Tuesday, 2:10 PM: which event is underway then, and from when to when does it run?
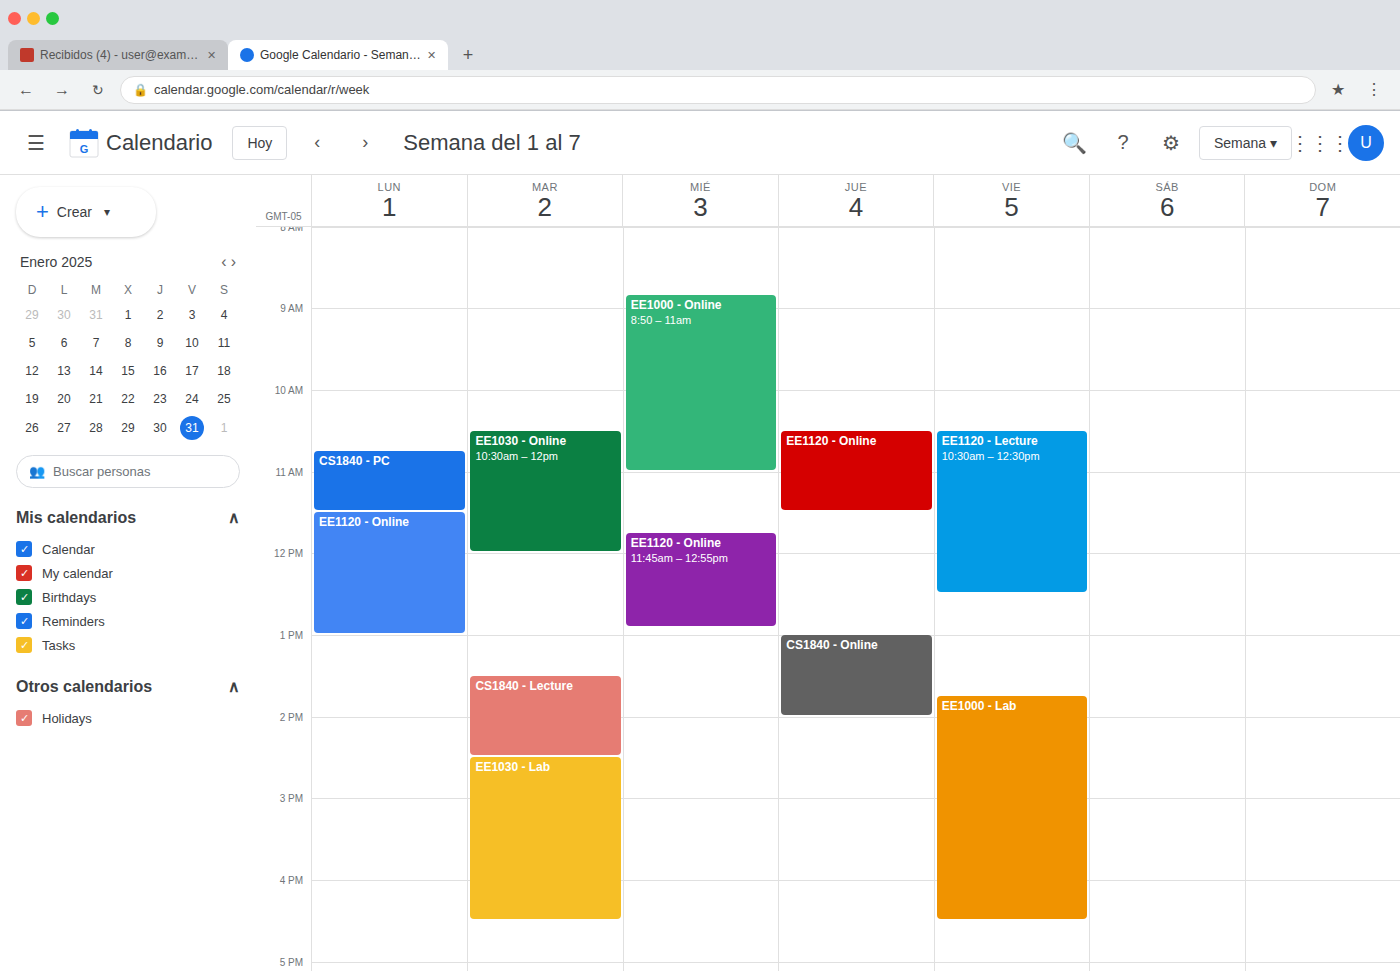
"CS1840 - Lecture", 1:30 PM to 2:30 PM